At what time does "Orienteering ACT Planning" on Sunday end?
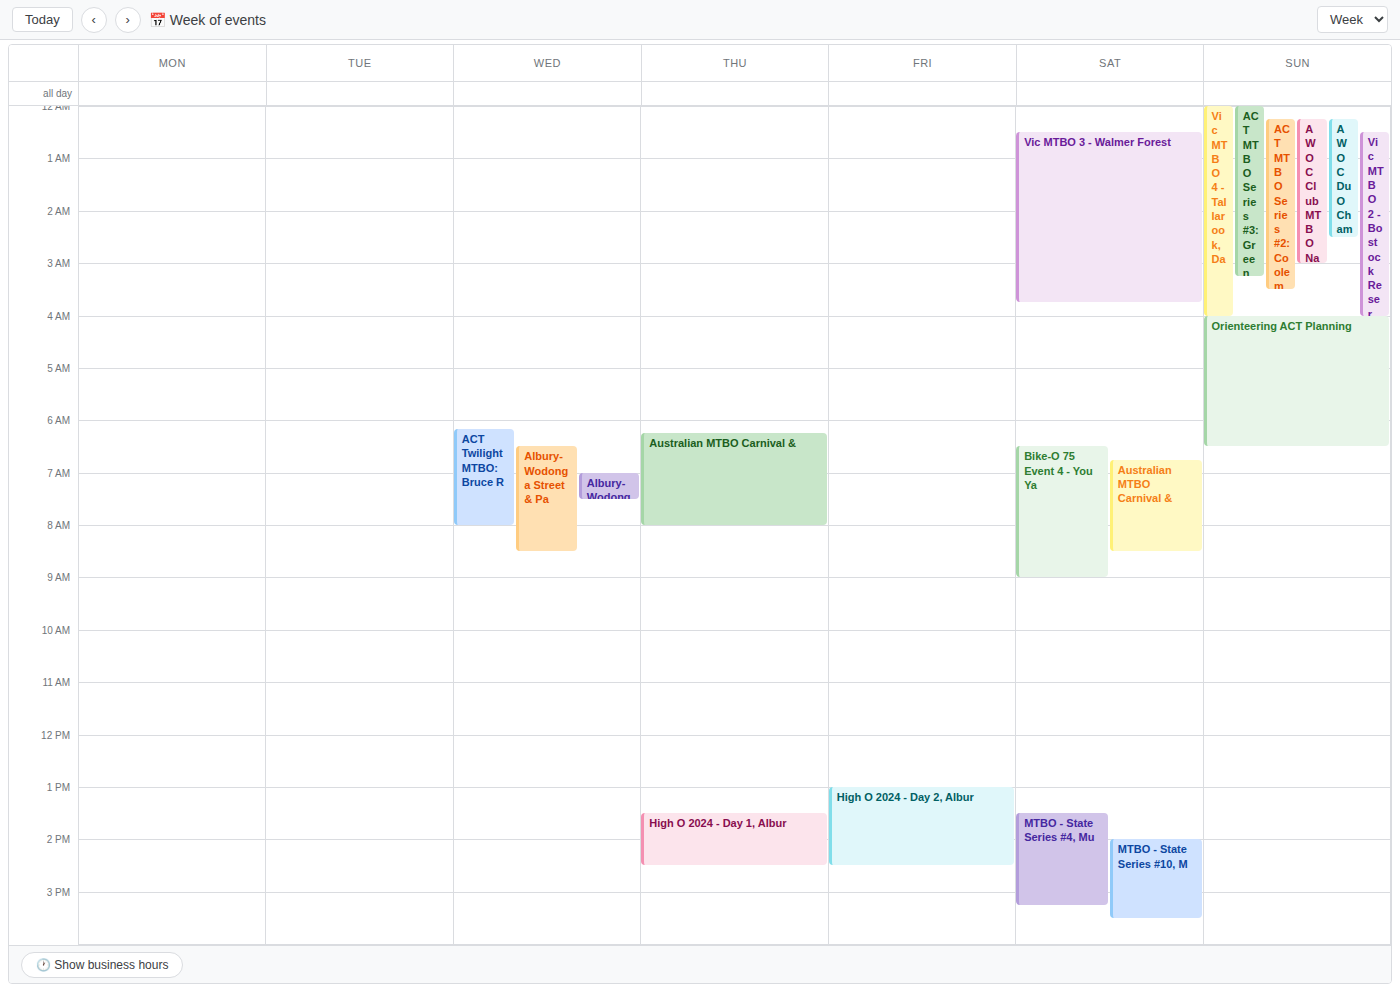
06:30